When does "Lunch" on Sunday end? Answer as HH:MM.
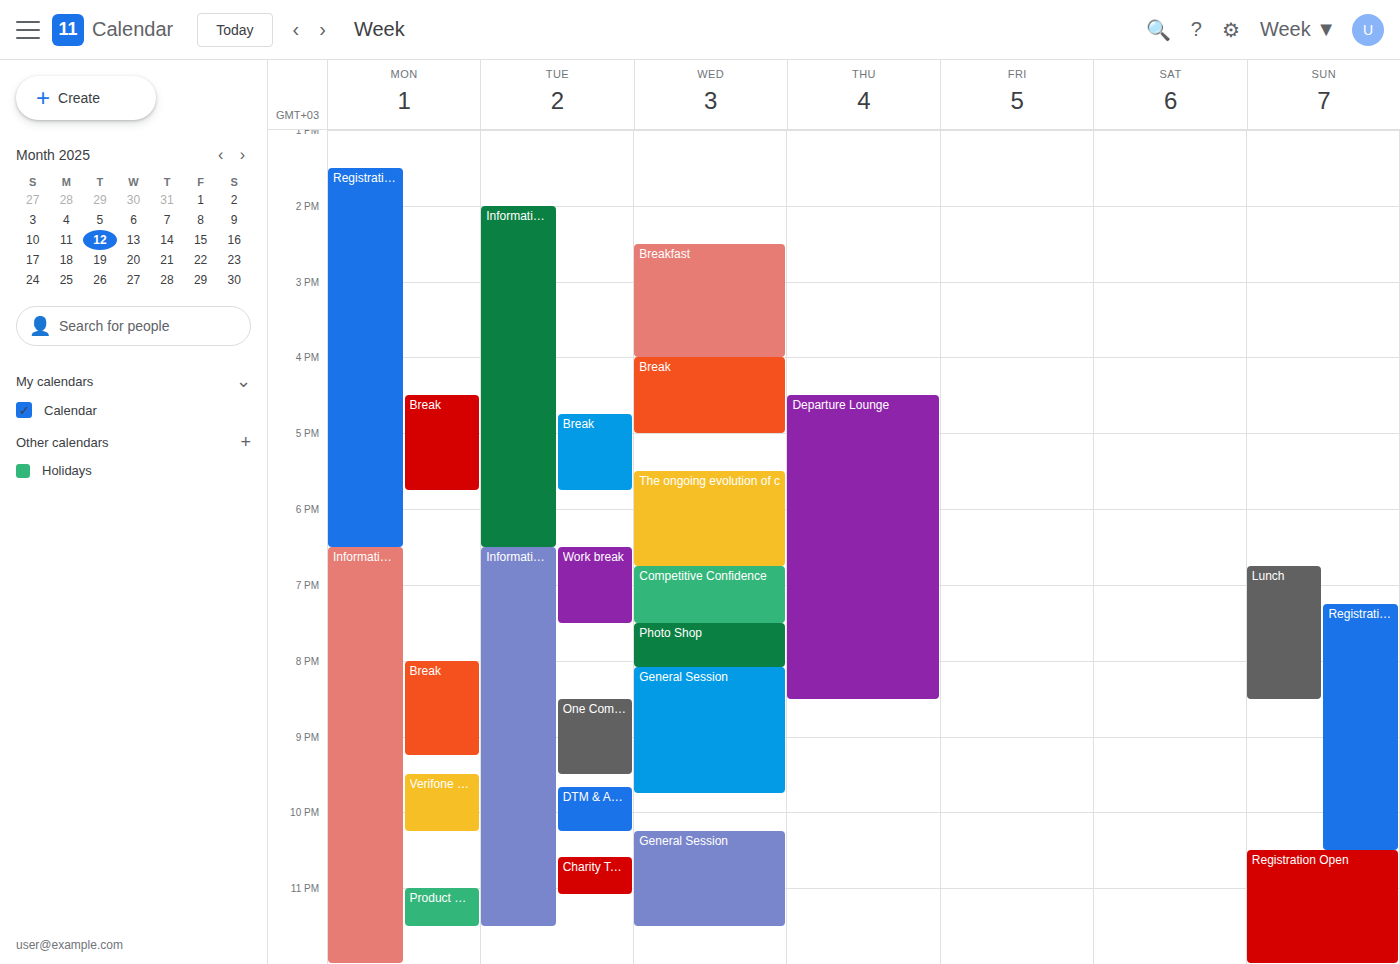
20:30